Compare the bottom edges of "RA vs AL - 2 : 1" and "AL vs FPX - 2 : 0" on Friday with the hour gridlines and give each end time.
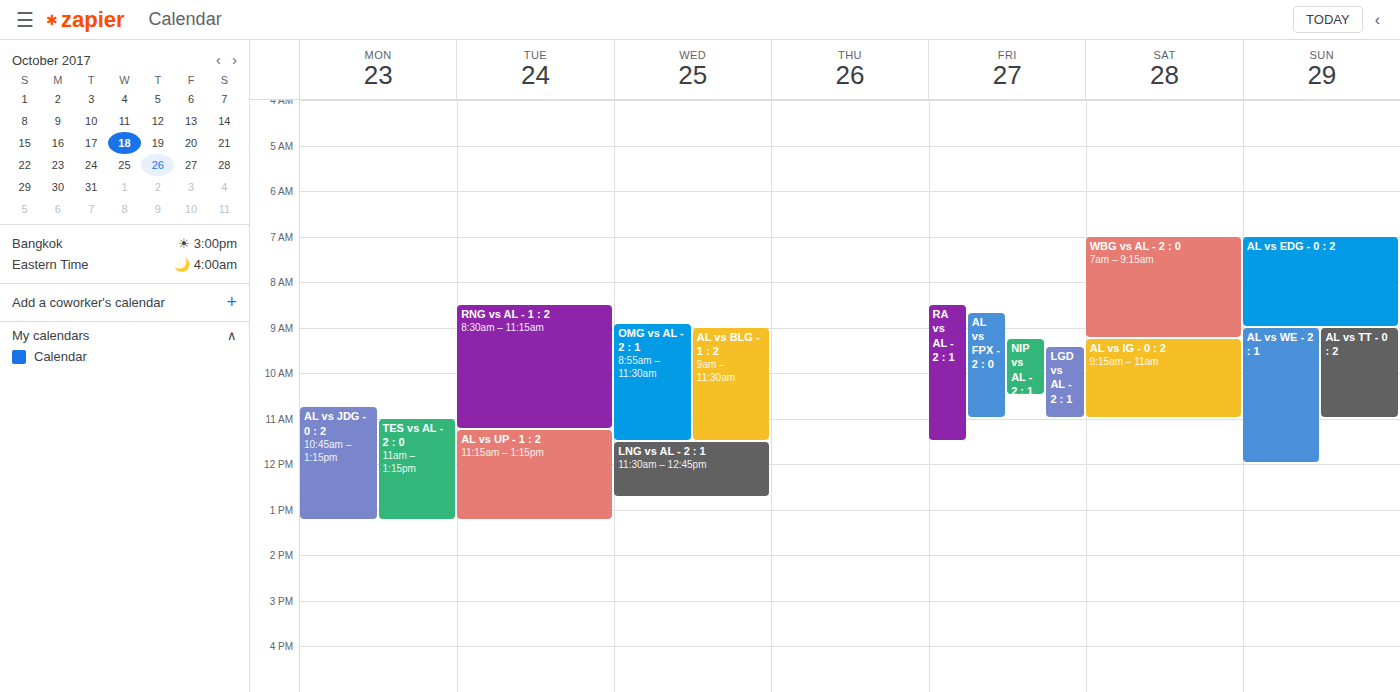
"RA vs AL - 2 : 1": 11:30 AM, halfway between the 11 AM and 12 PM lines. "AL vs FPX - 2 : 0": 11:00 AM, exactly on the 11 AM line.